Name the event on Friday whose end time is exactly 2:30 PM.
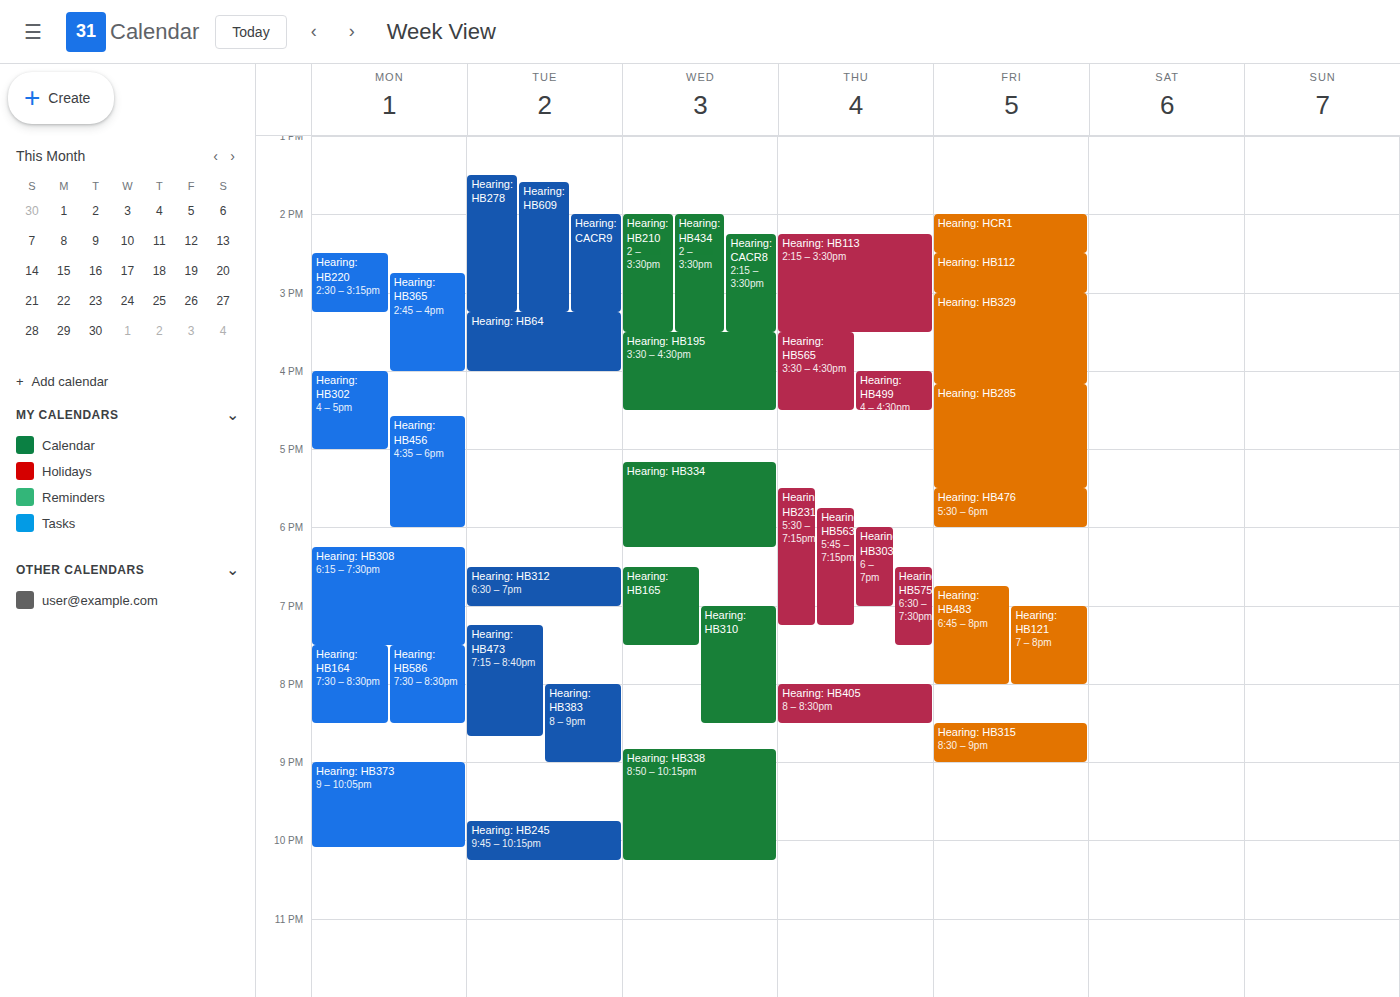
"Hearing: HCR1"